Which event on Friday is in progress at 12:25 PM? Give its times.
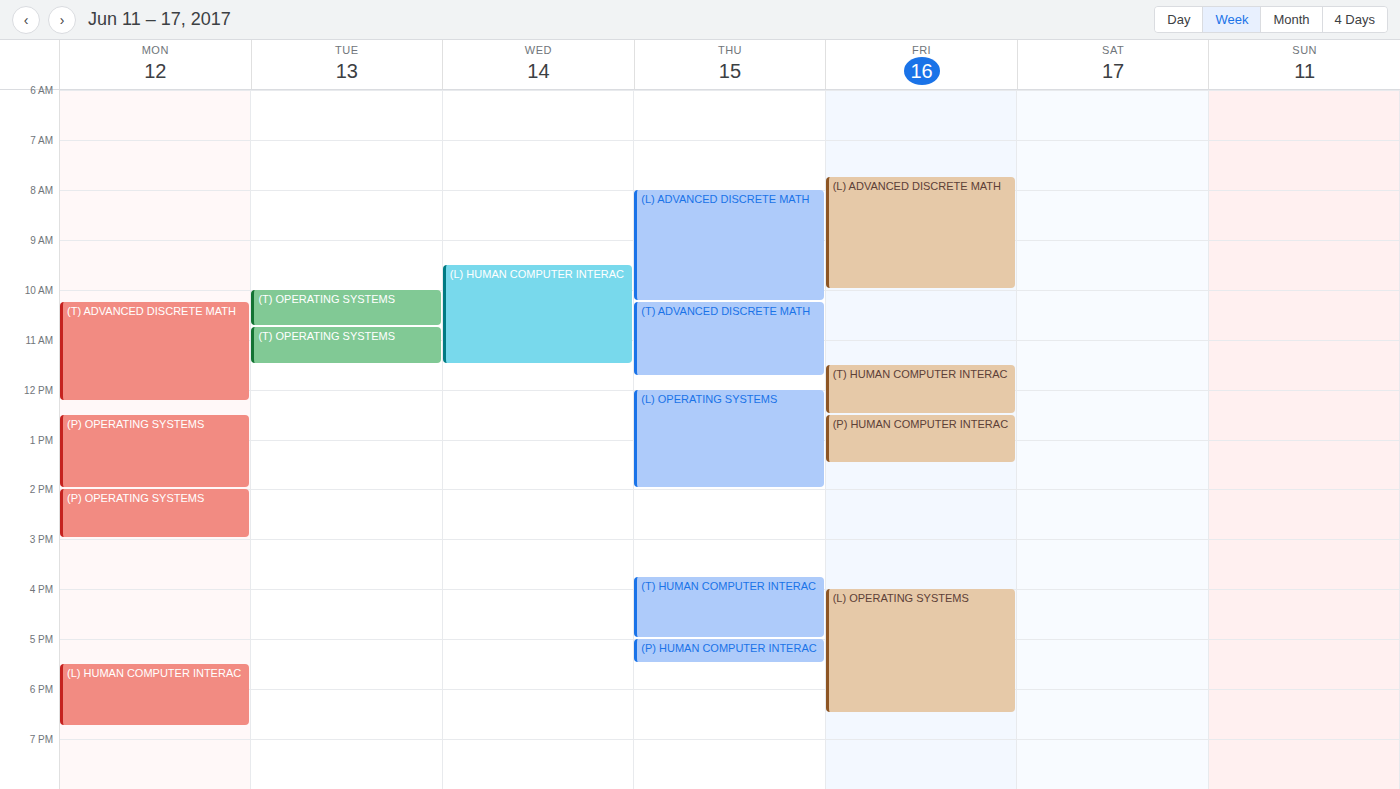
"(T) HUMAN COMPUTER INTERAC", 11:30 AM to 12:30 PM